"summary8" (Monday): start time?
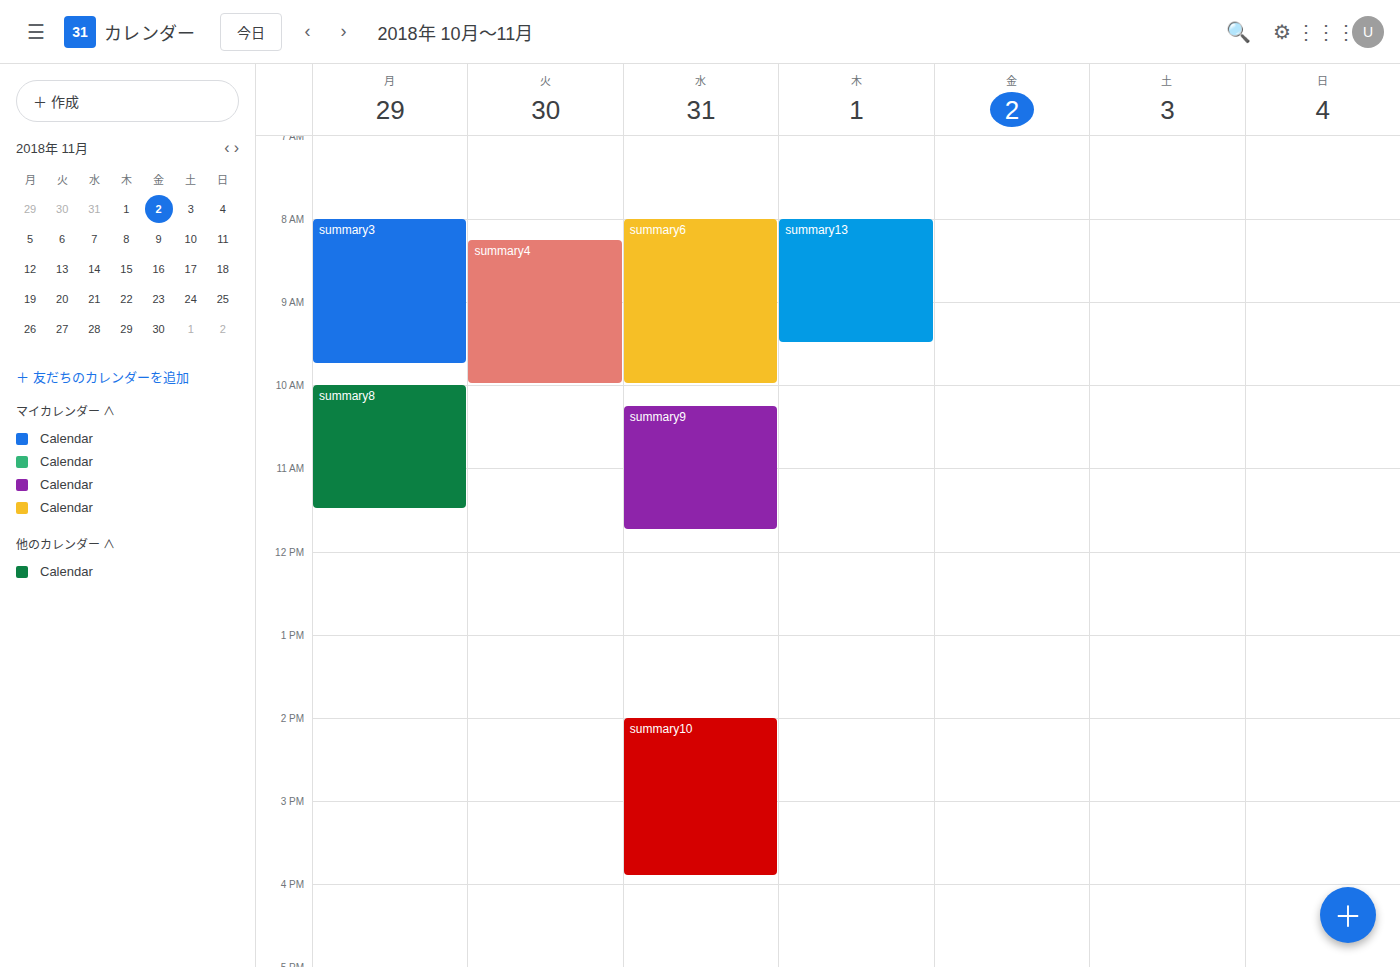
10:00 AM